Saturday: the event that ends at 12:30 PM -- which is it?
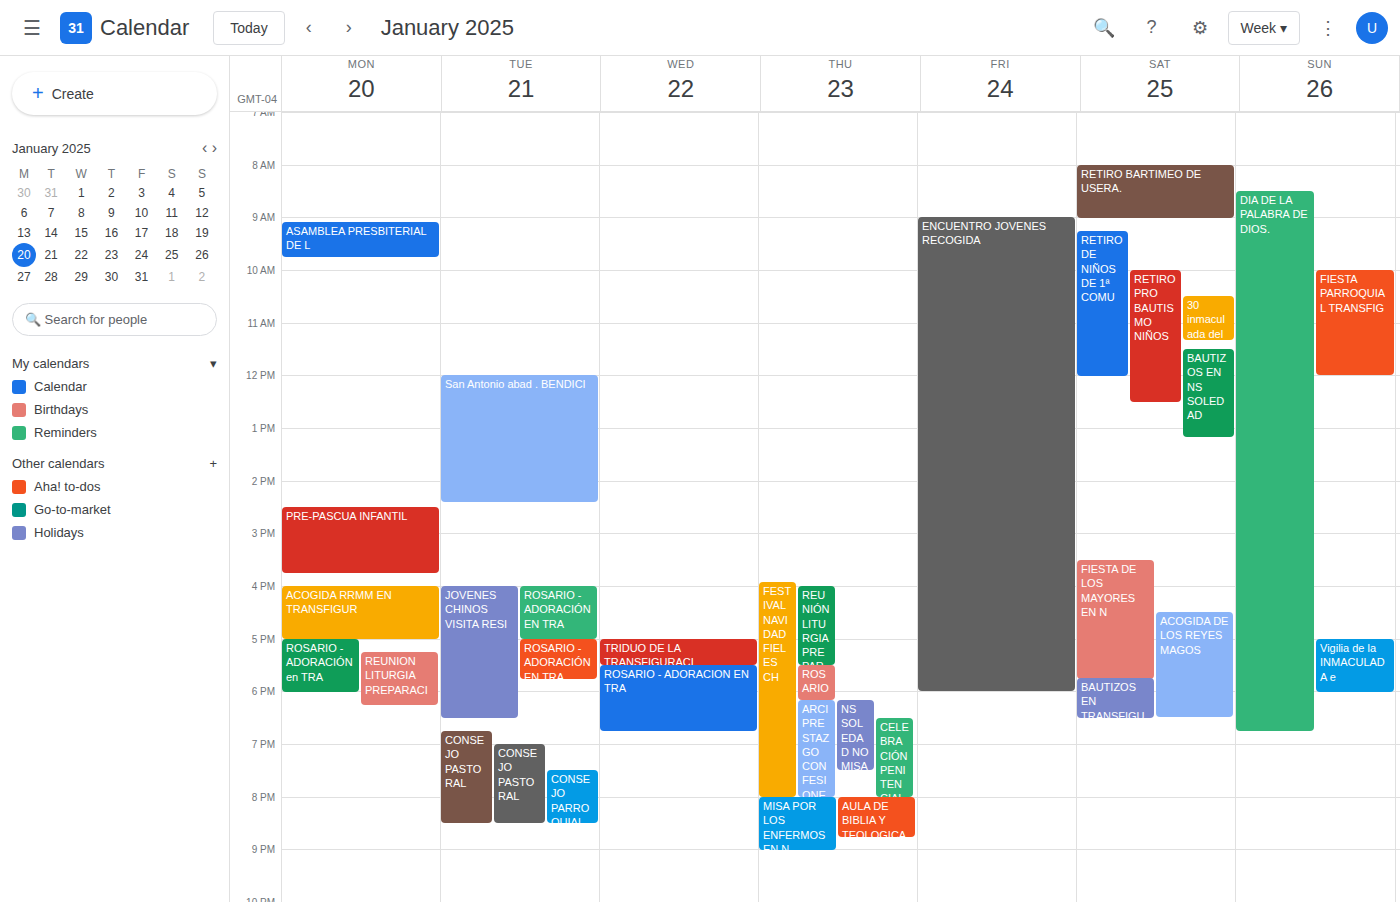
"RETIRO PRO BAUTISMO NIÑOS"